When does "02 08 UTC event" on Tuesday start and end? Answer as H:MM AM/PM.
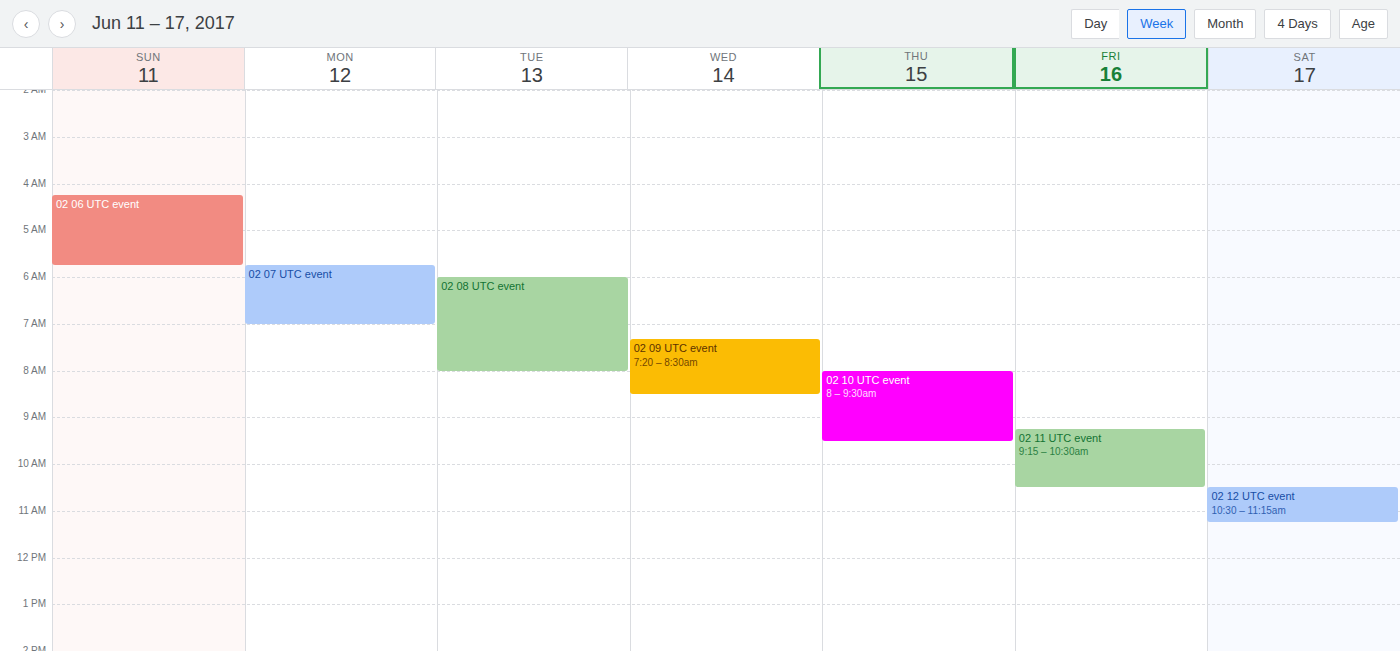
6:00 AM to 8:00 AM